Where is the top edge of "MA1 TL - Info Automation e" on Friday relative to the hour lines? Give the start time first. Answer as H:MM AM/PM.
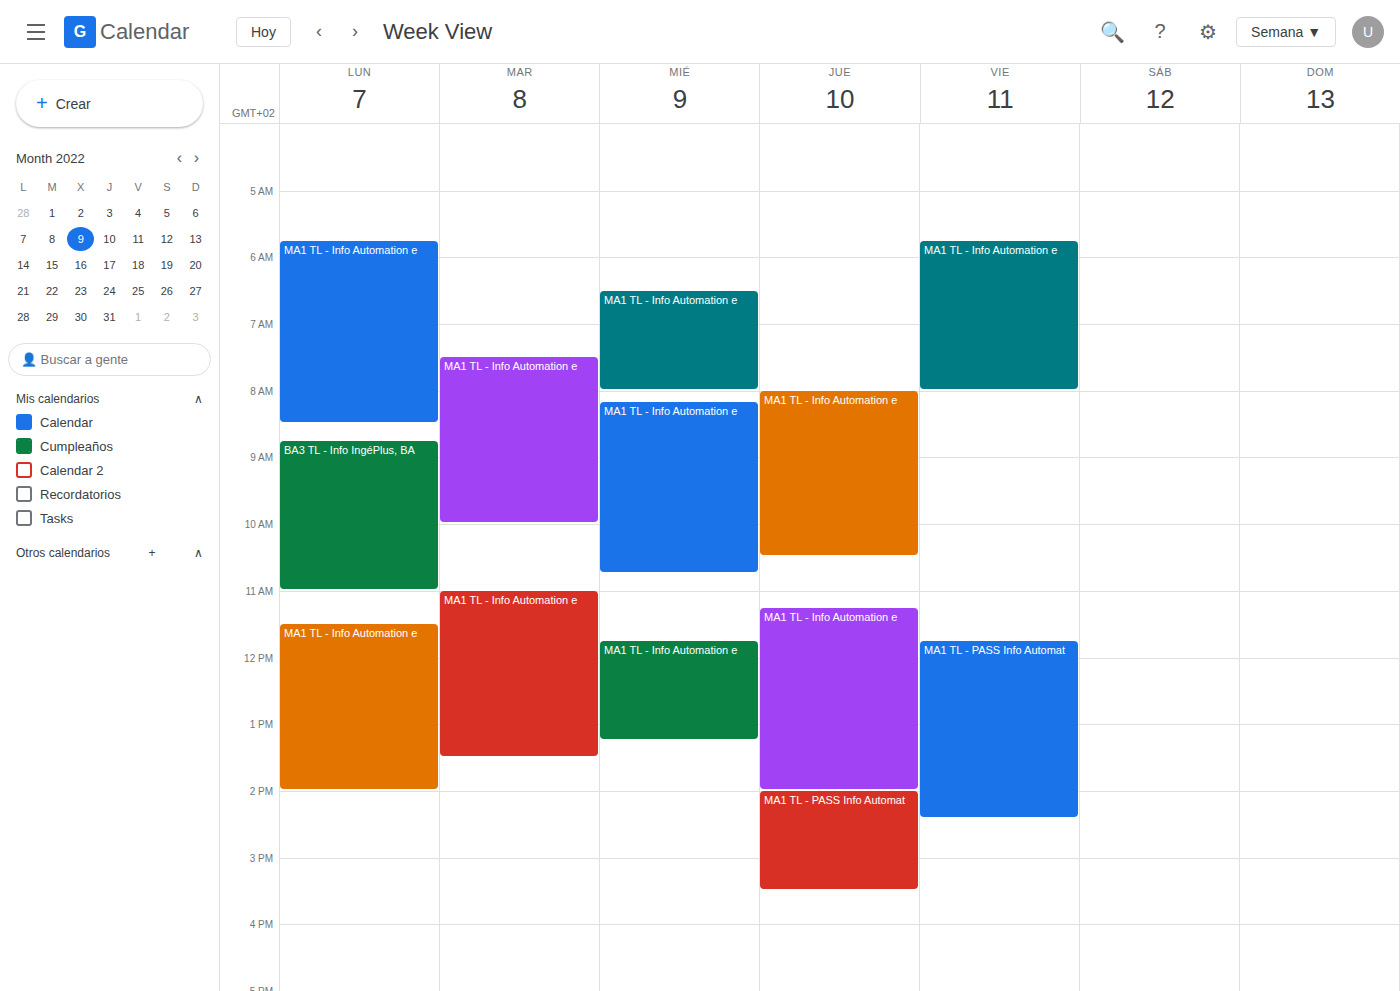
5:45 AM -- neither: three quarters of the way from the 5 AM line to the 6 AM line.